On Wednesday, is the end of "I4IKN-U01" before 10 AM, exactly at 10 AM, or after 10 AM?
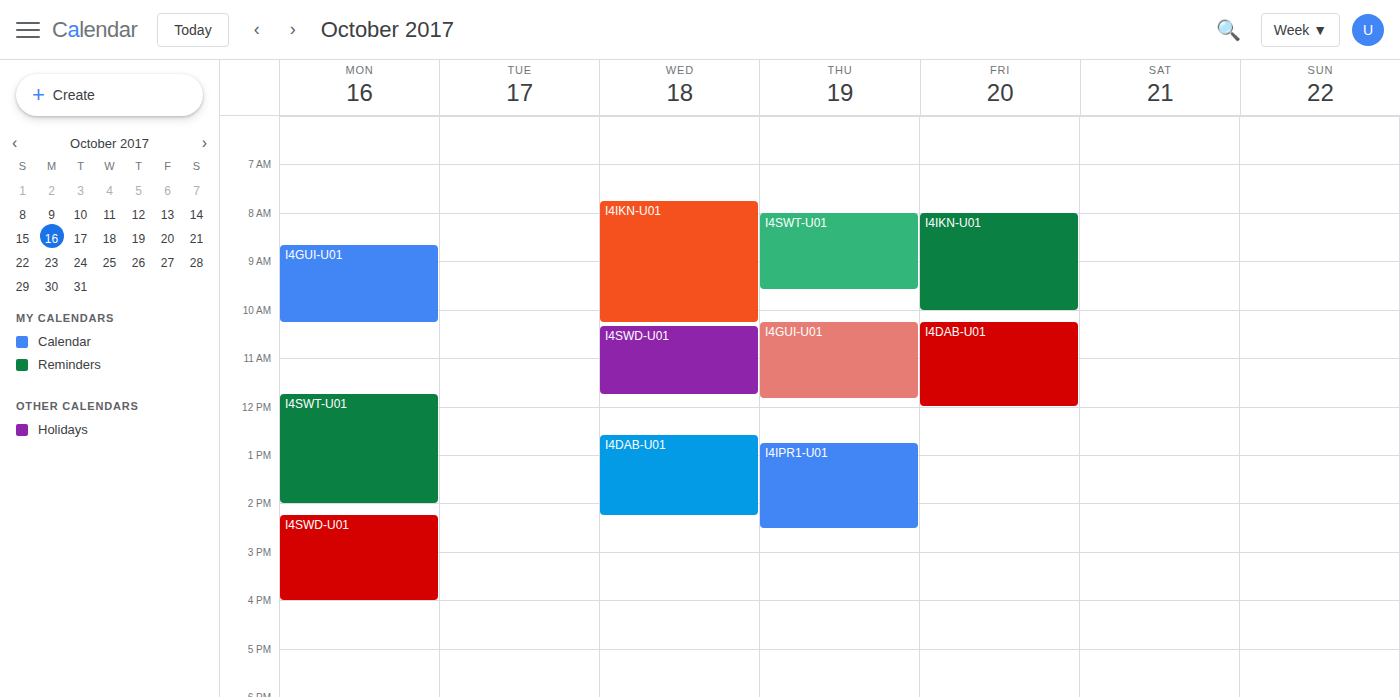
10:15 AM -- after 10 AM, 15 minutes below the 10 AM line.